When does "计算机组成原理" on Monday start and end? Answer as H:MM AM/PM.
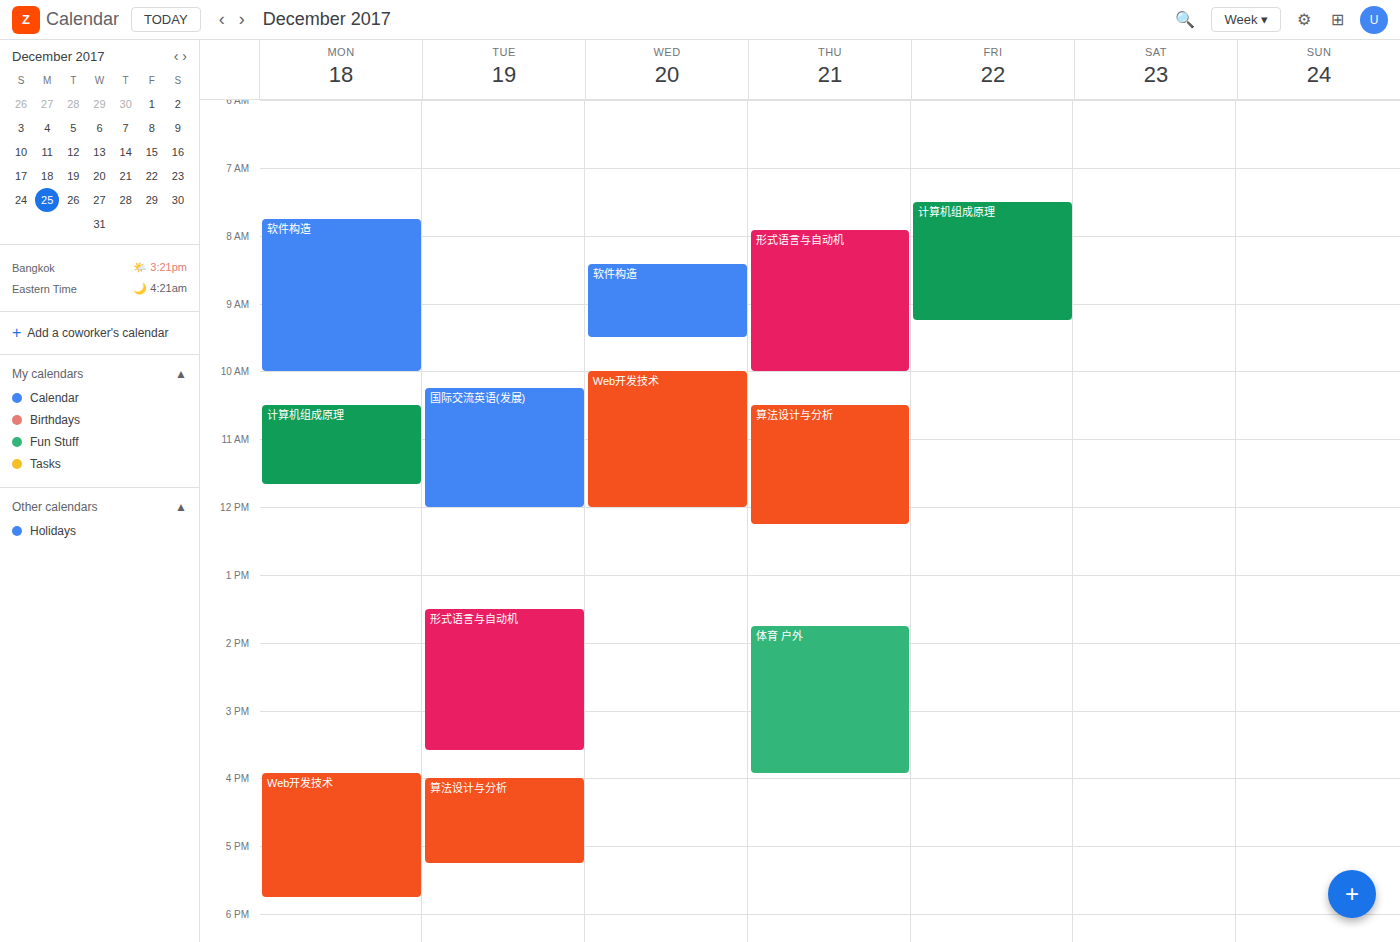
10:30 AM to 11:40 AM